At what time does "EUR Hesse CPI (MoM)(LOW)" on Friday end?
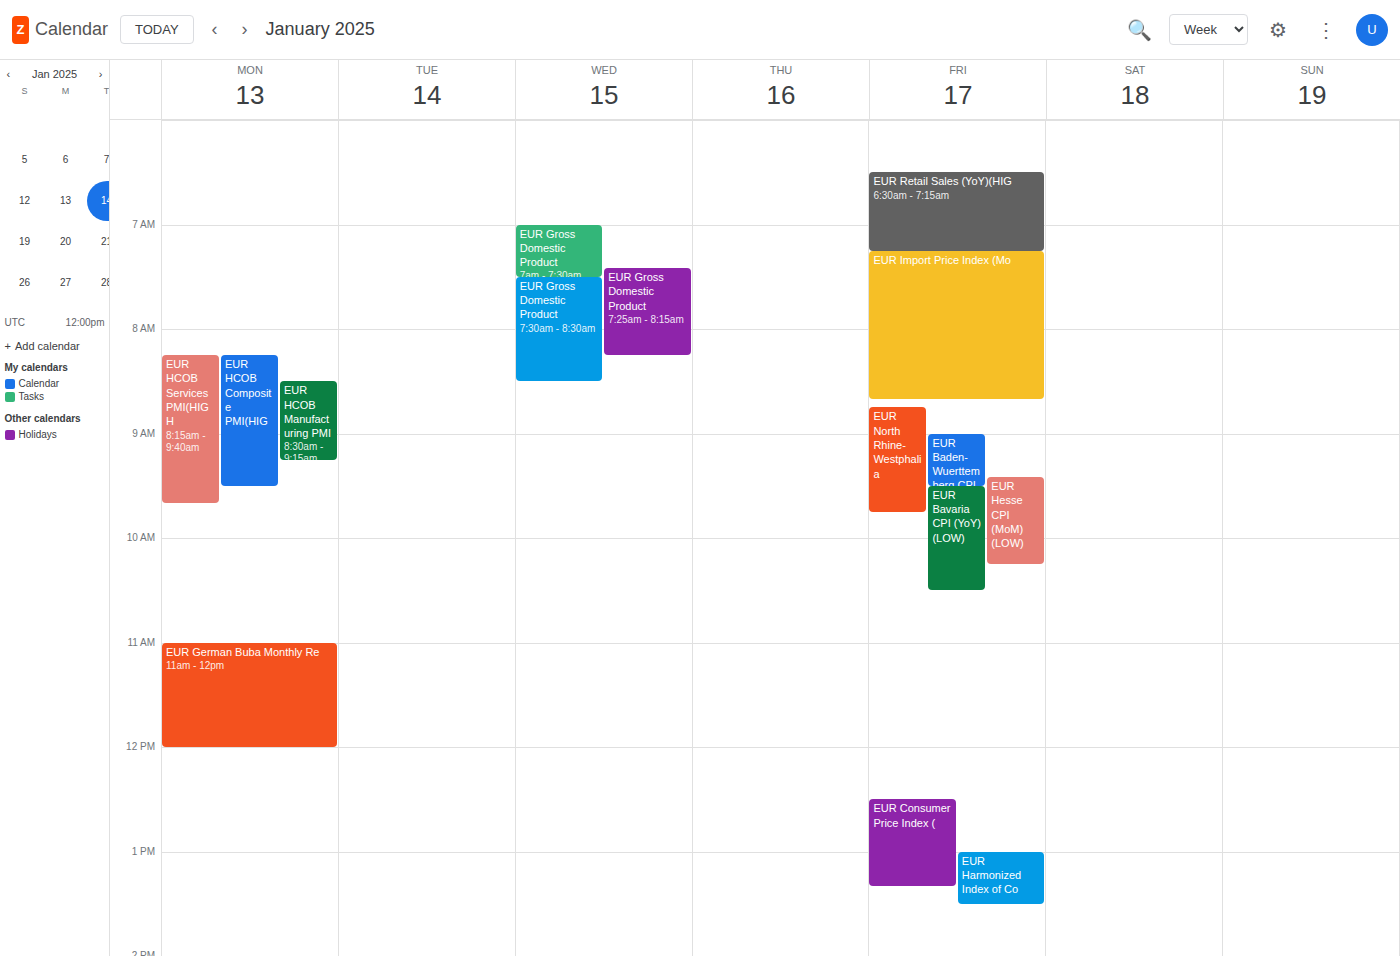
10:15 AM